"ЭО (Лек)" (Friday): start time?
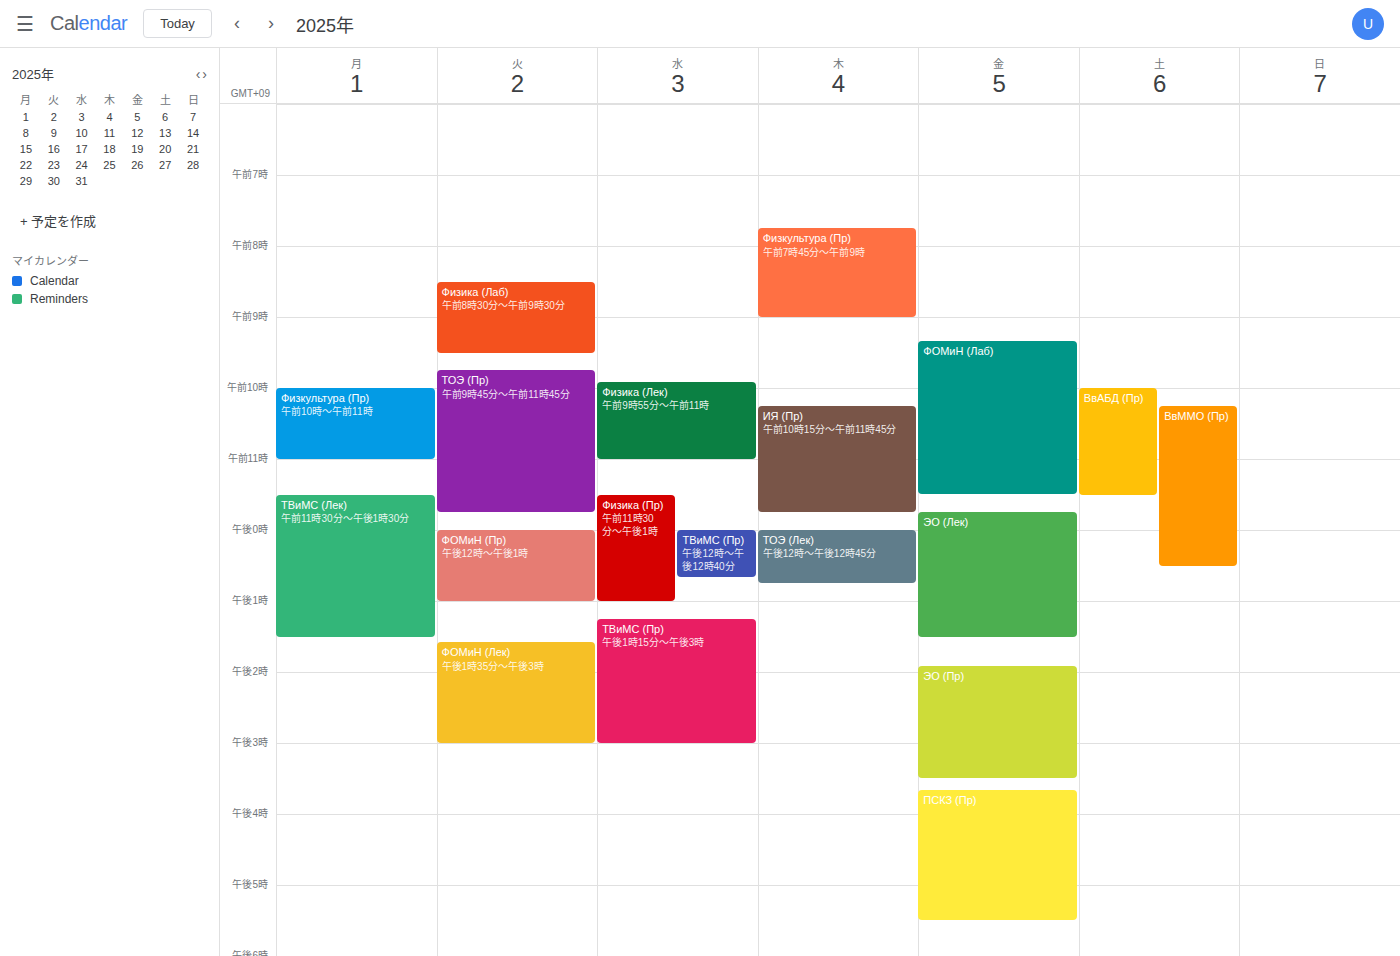
11:45 AM